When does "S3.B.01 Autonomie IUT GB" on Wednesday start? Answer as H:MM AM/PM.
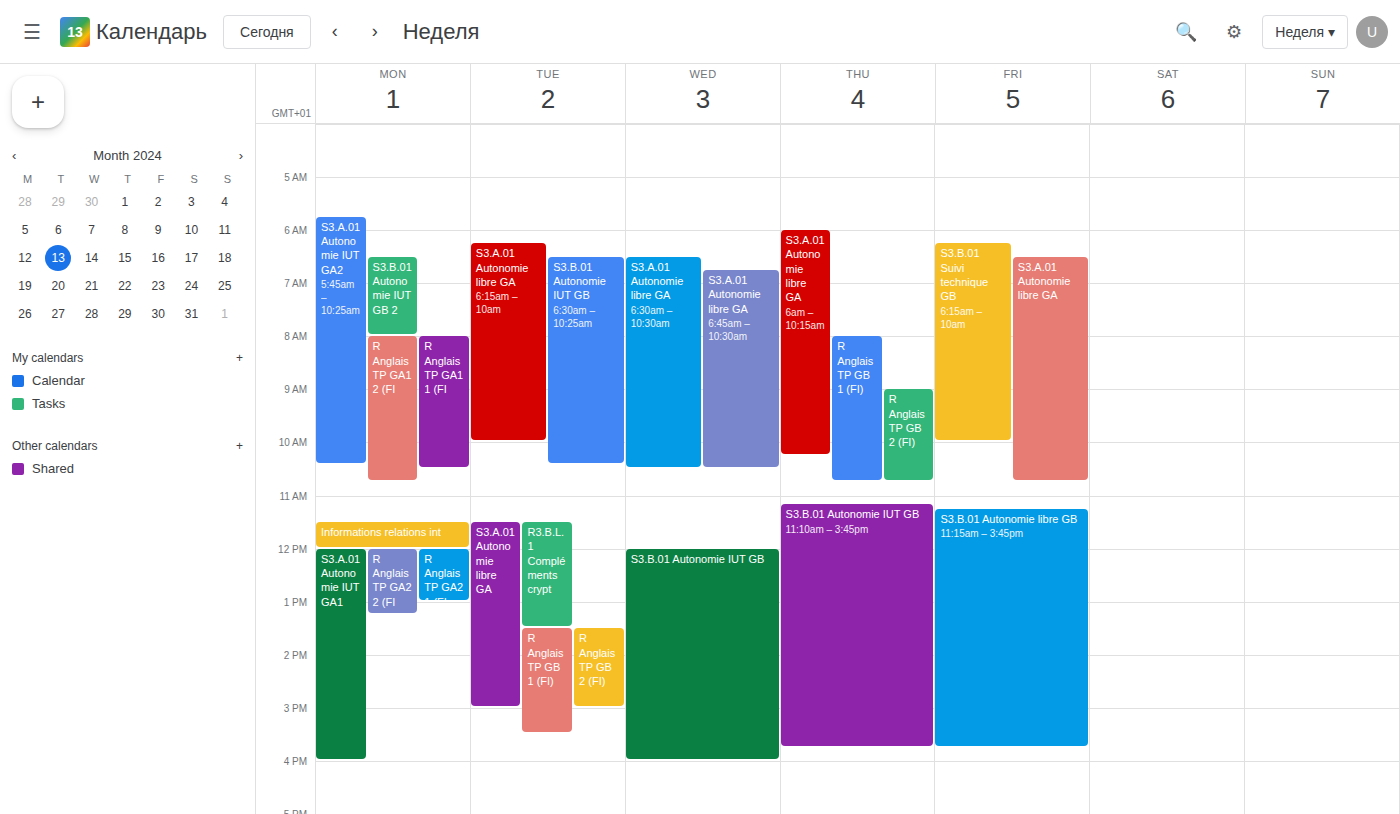
12:00 PM